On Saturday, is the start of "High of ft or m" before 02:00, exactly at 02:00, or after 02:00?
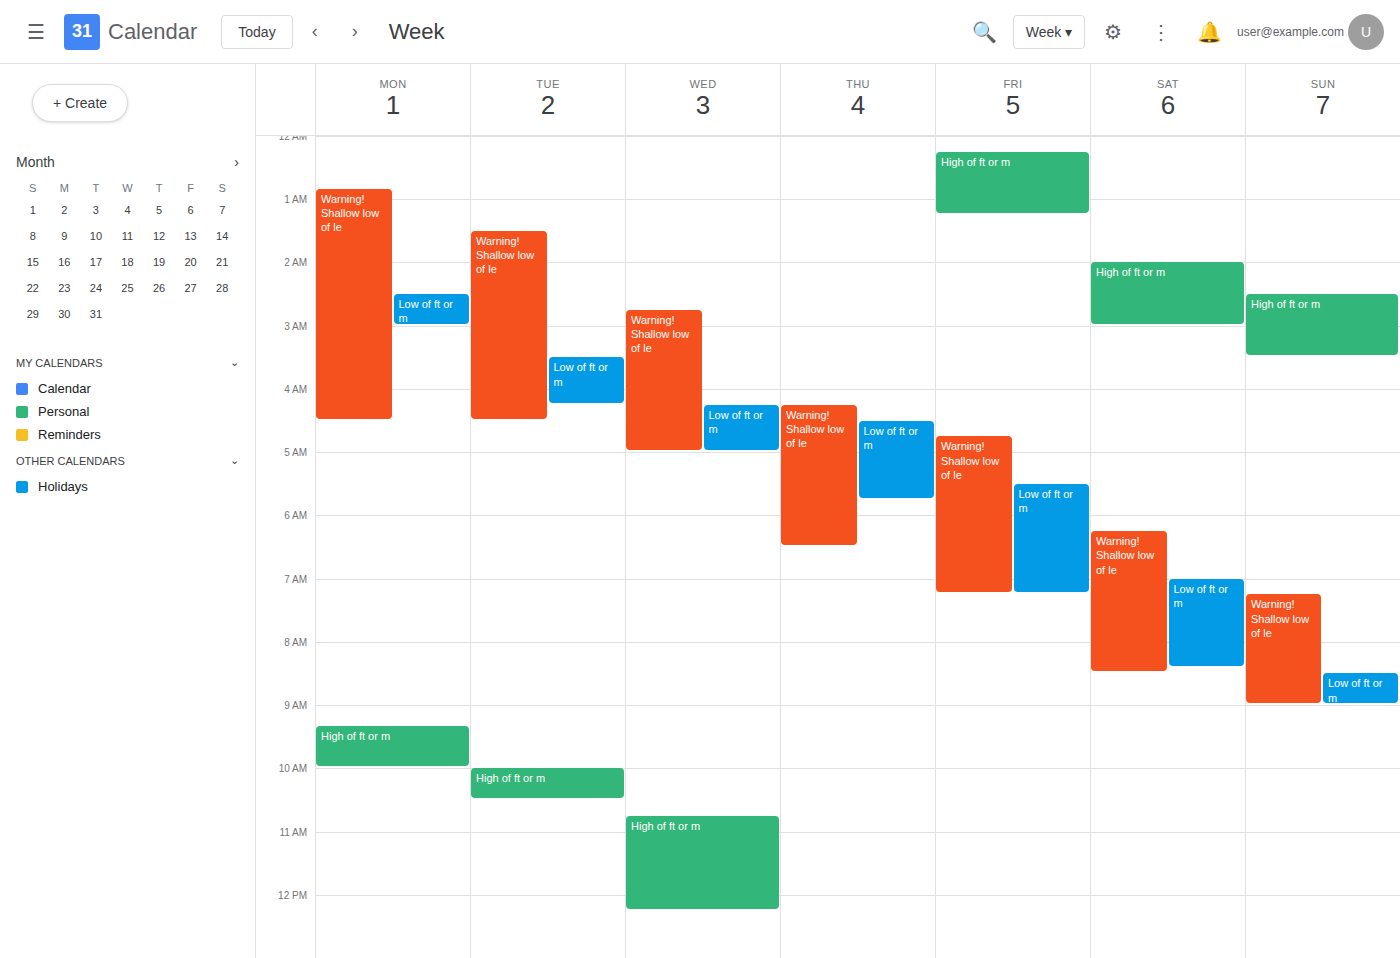
02:00 -- exactly at 02:00, on the 02:00 line.